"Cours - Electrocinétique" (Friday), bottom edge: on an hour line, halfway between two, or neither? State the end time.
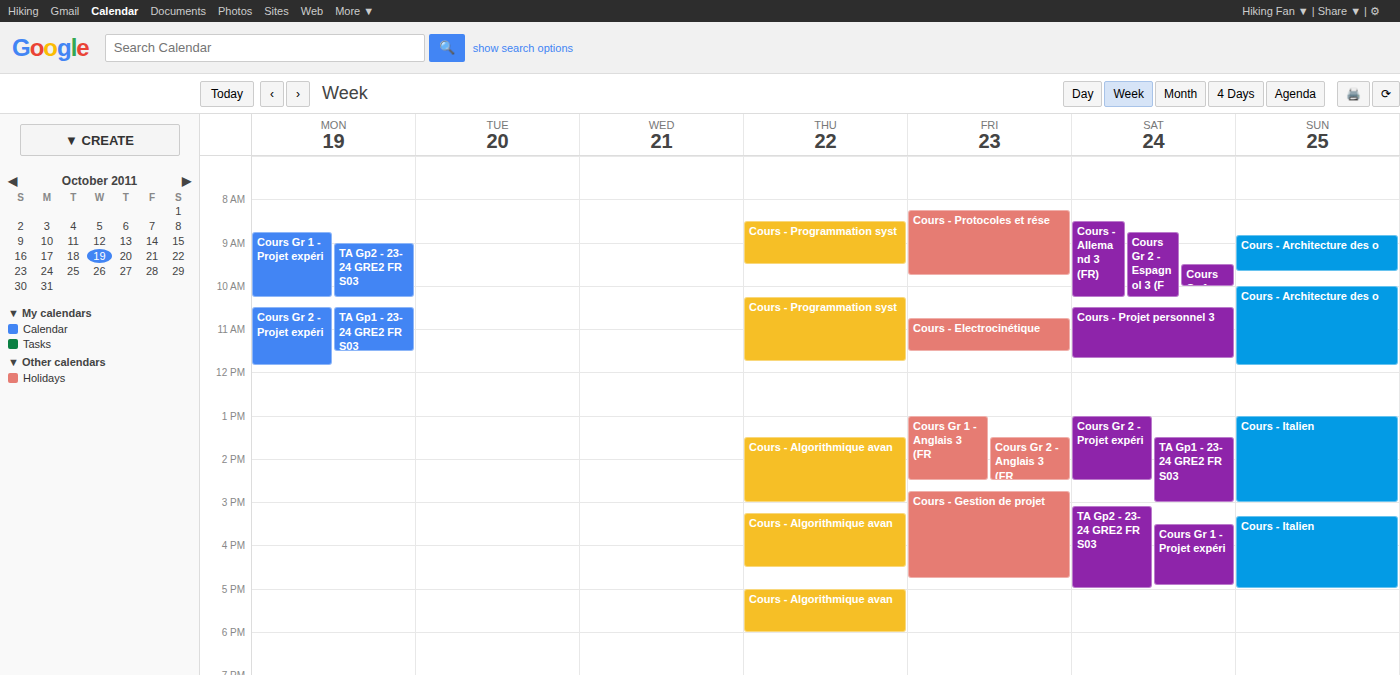
11:30 AM -- halfway between the 11 AM and 12 PM lines.